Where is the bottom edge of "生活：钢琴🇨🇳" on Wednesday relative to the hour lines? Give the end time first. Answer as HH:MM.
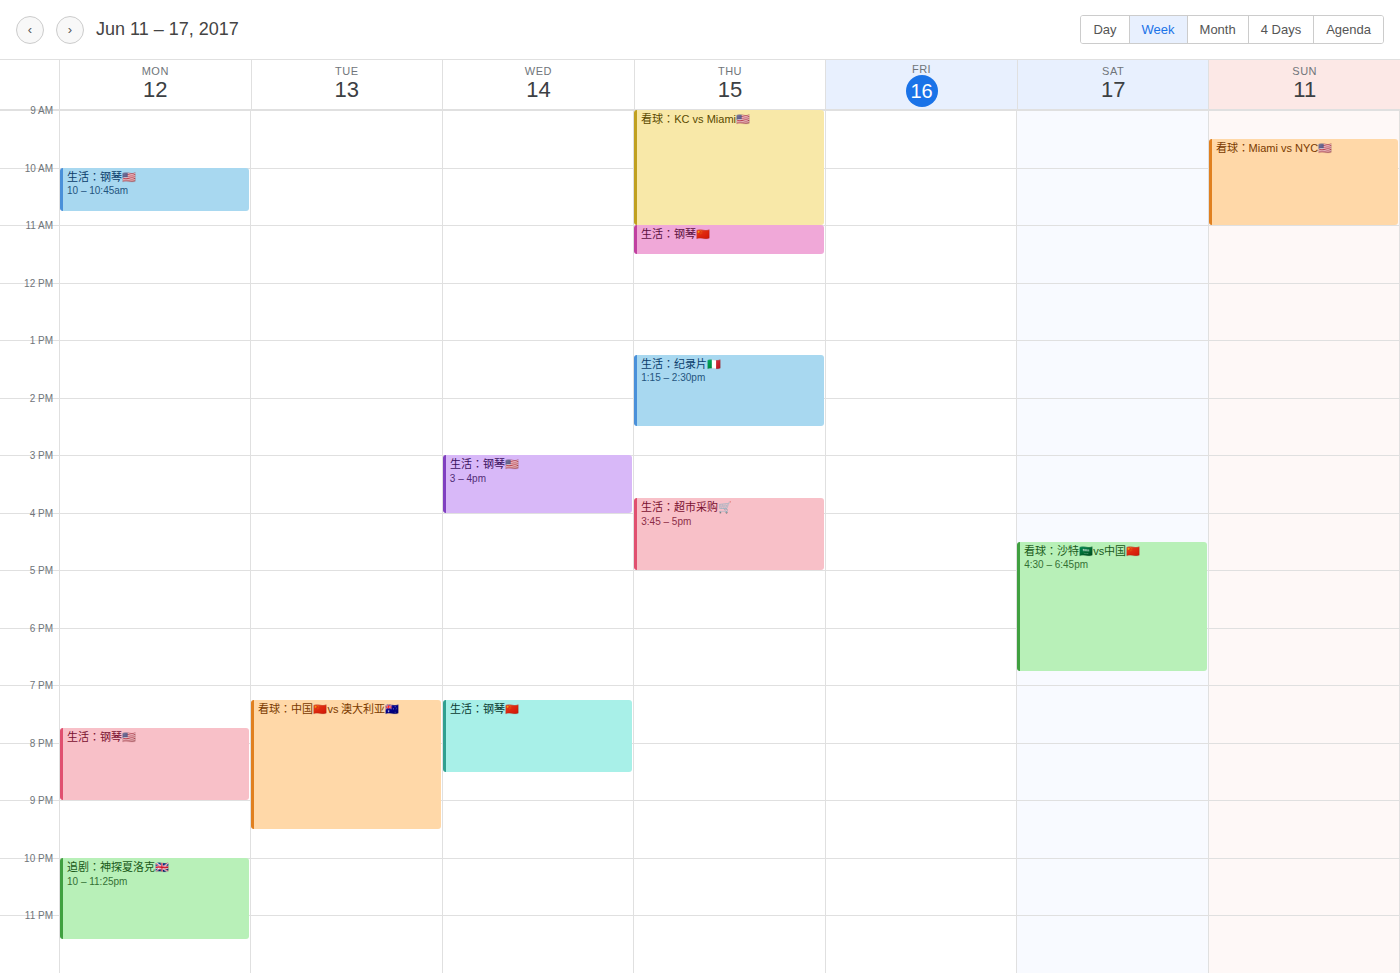
20:30 -- halfway between the 20:00 and 21:00 lines.